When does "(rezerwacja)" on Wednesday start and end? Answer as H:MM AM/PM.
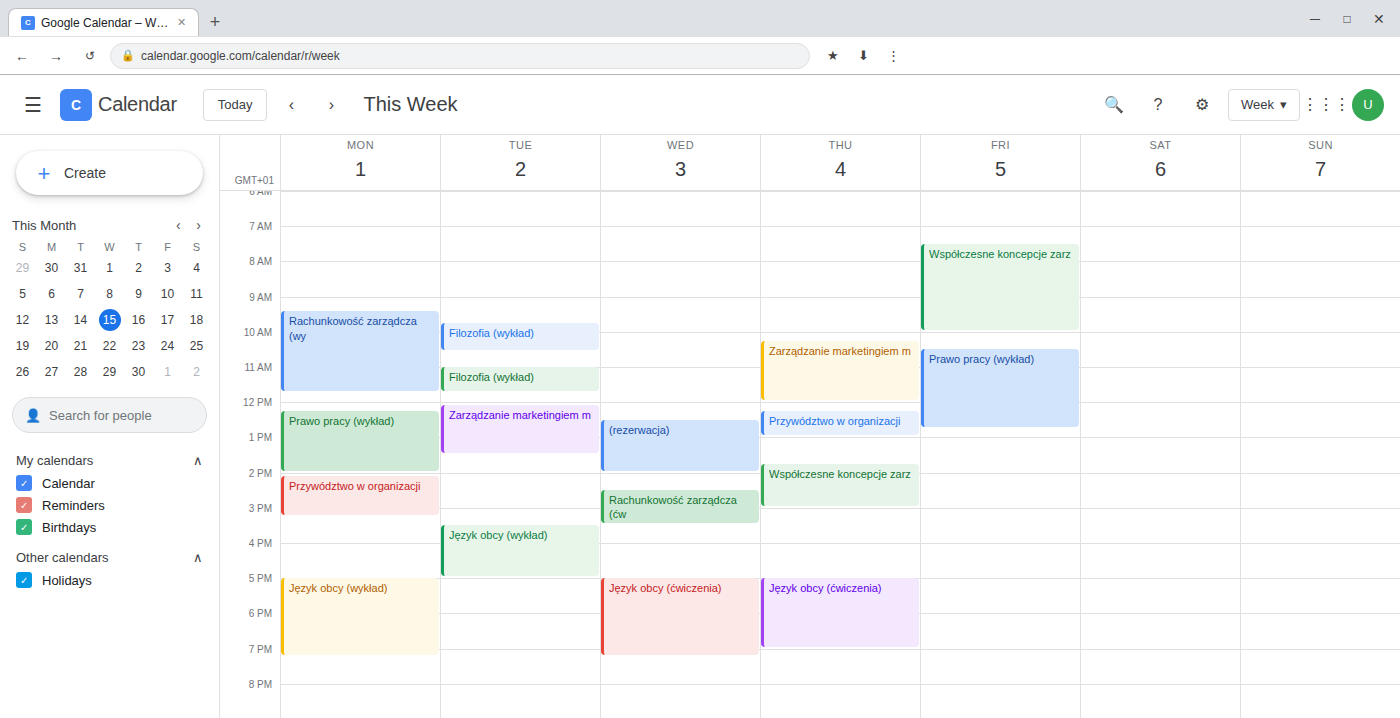
12:30 PM to 2:00 PM